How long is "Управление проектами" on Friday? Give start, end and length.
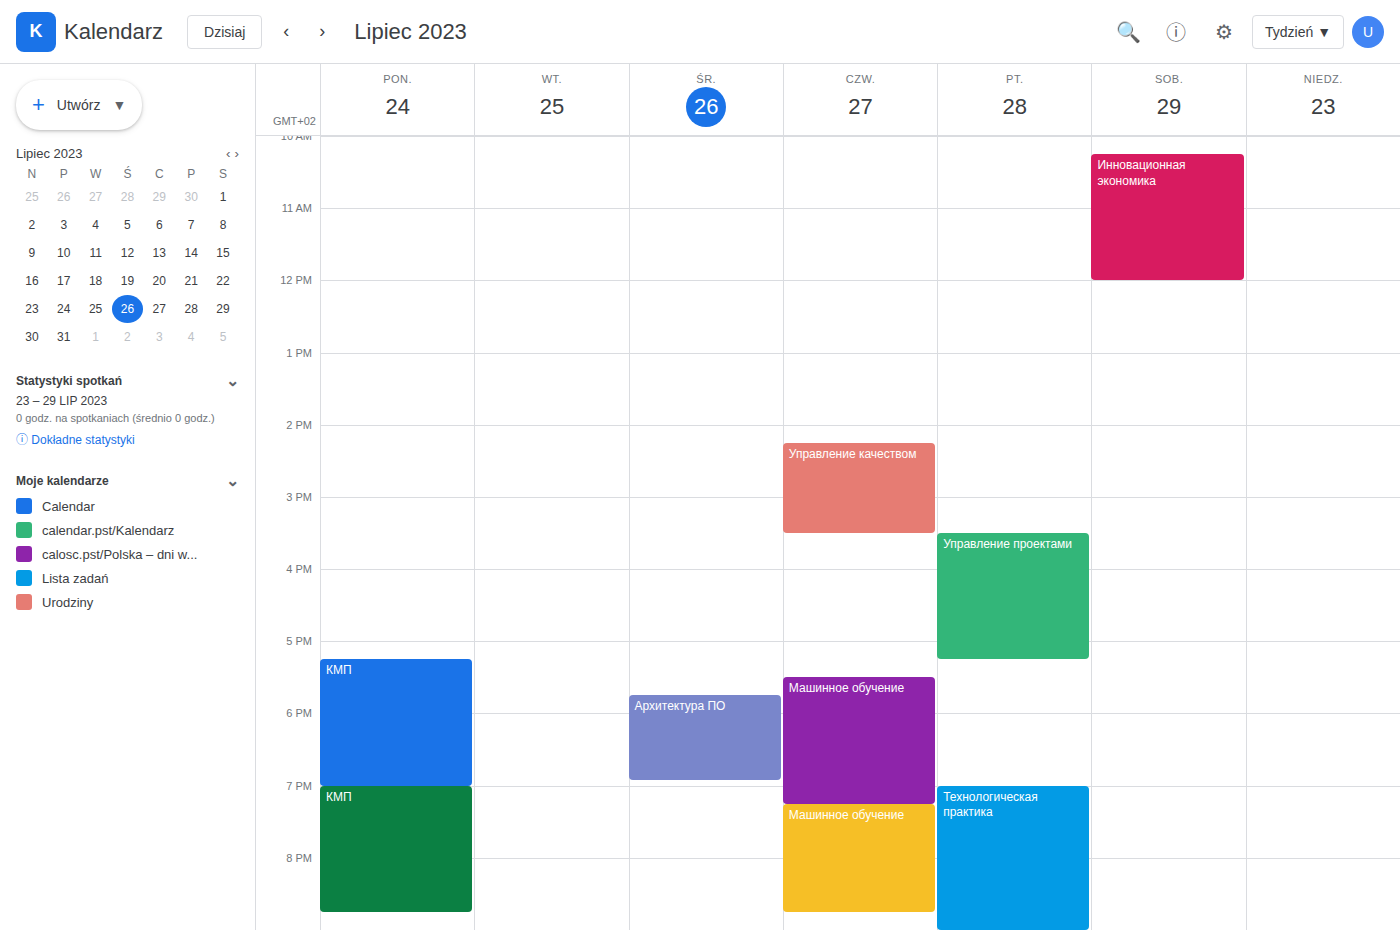
3:30 PM to 5:15 PM, 1 hour 45 minutes